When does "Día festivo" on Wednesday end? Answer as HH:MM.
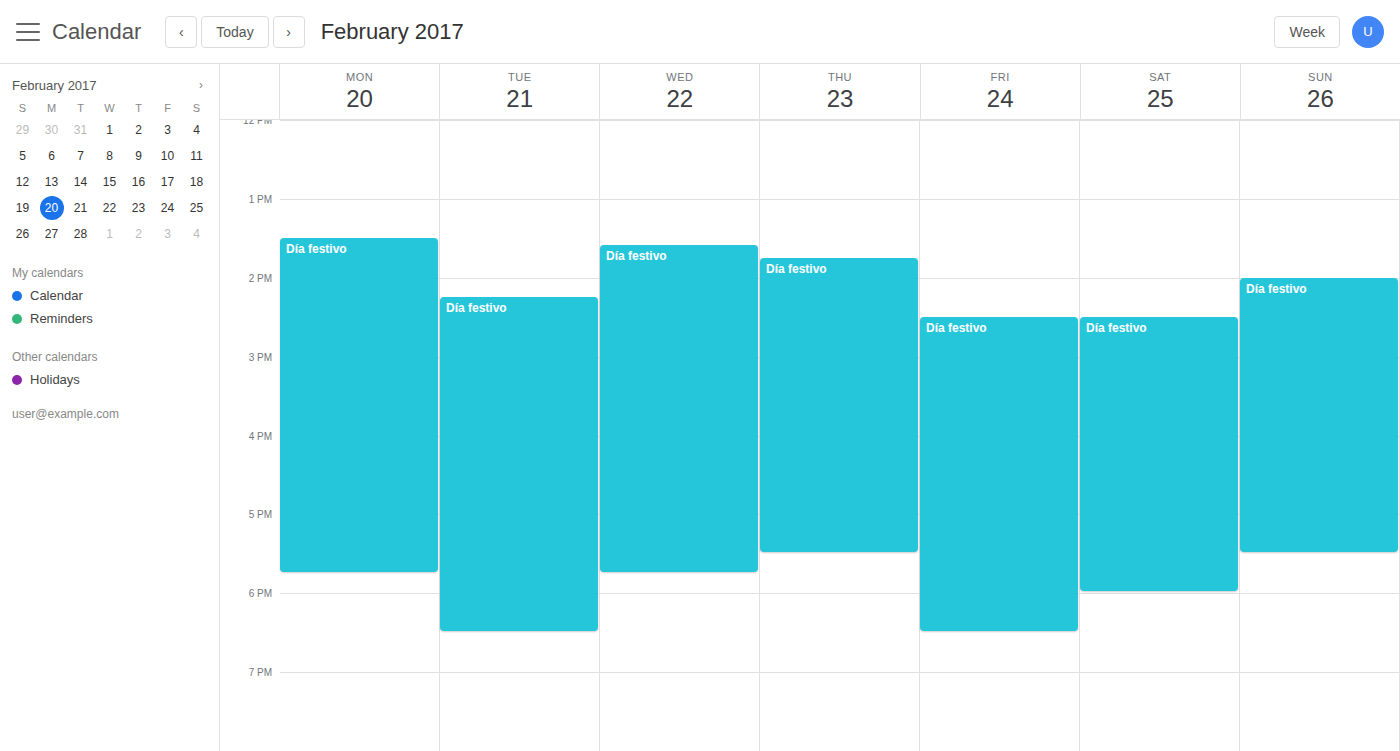
17:45